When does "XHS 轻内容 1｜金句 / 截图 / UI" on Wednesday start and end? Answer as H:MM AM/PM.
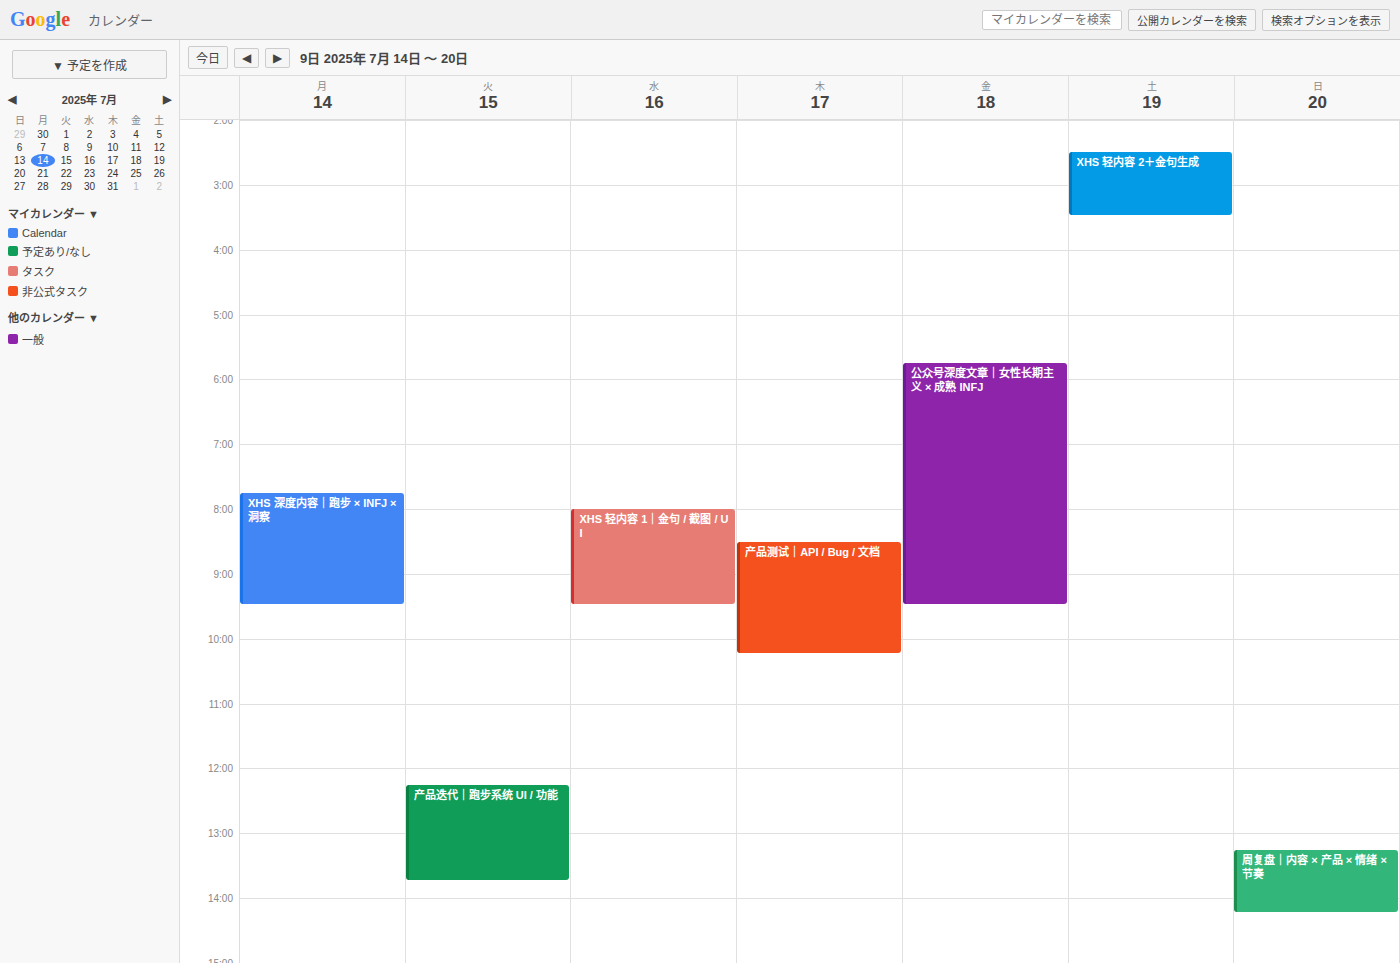
8:00 AM to 9:30 AM